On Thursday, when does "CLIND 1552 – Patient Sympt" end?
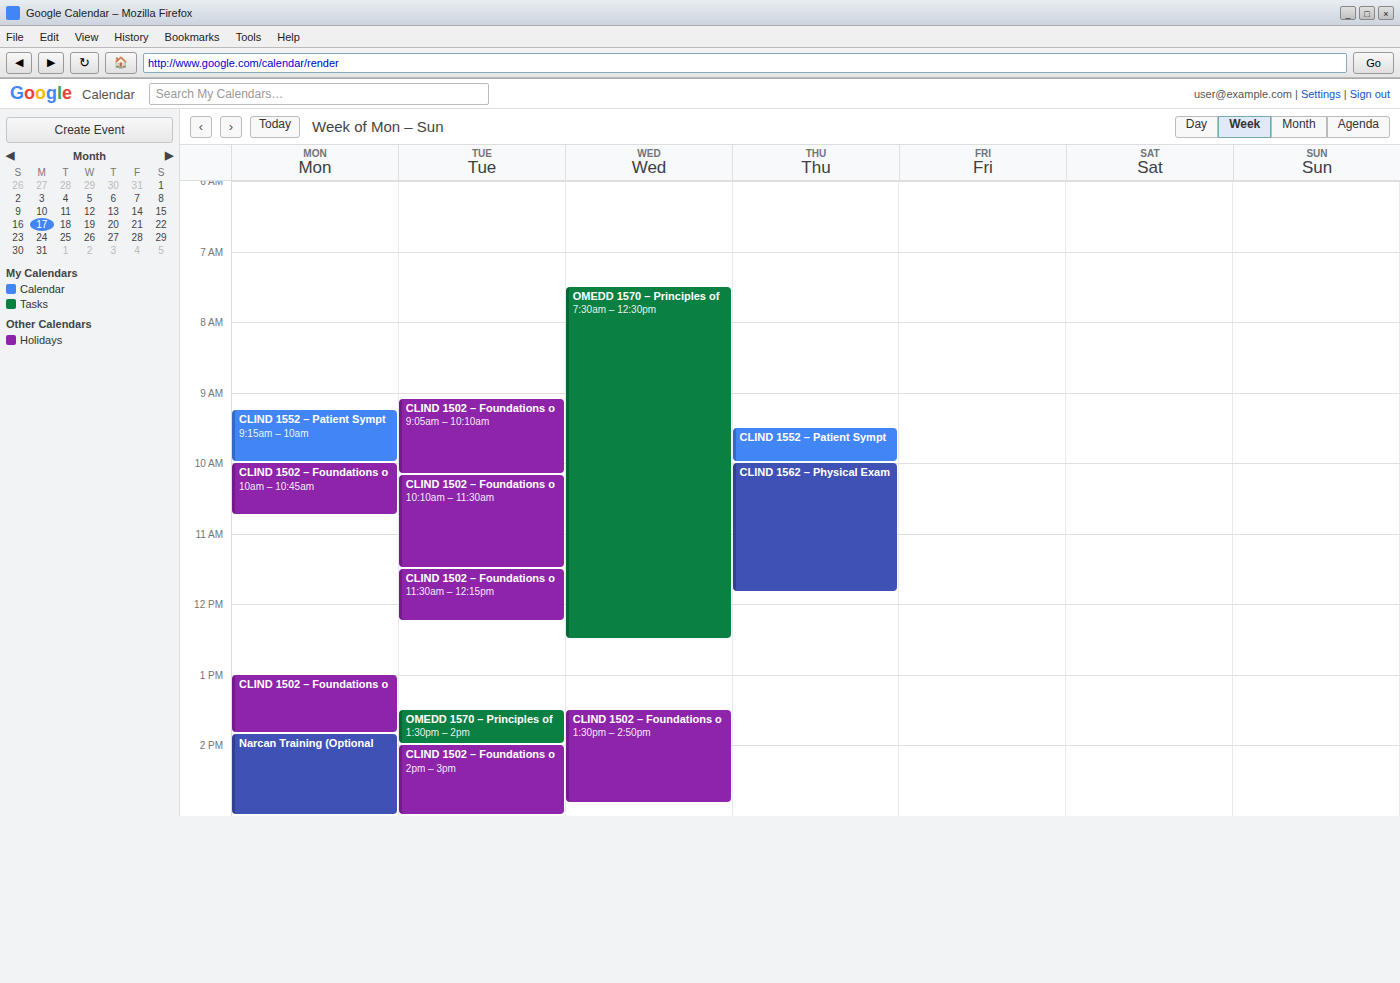
10:00 AM